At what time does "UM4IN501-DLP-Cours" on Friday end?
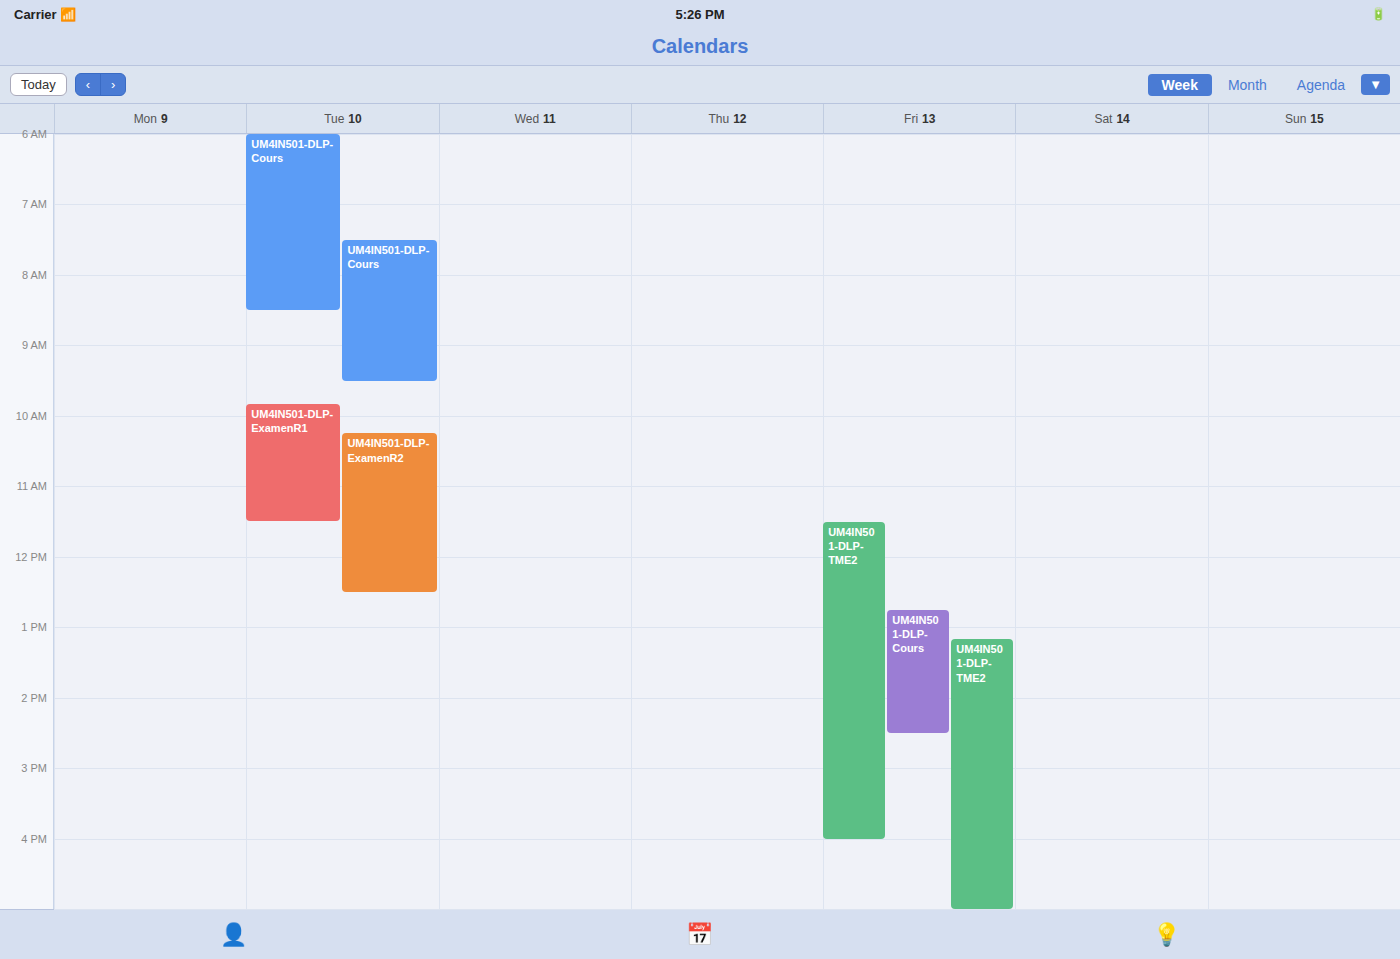
14:30